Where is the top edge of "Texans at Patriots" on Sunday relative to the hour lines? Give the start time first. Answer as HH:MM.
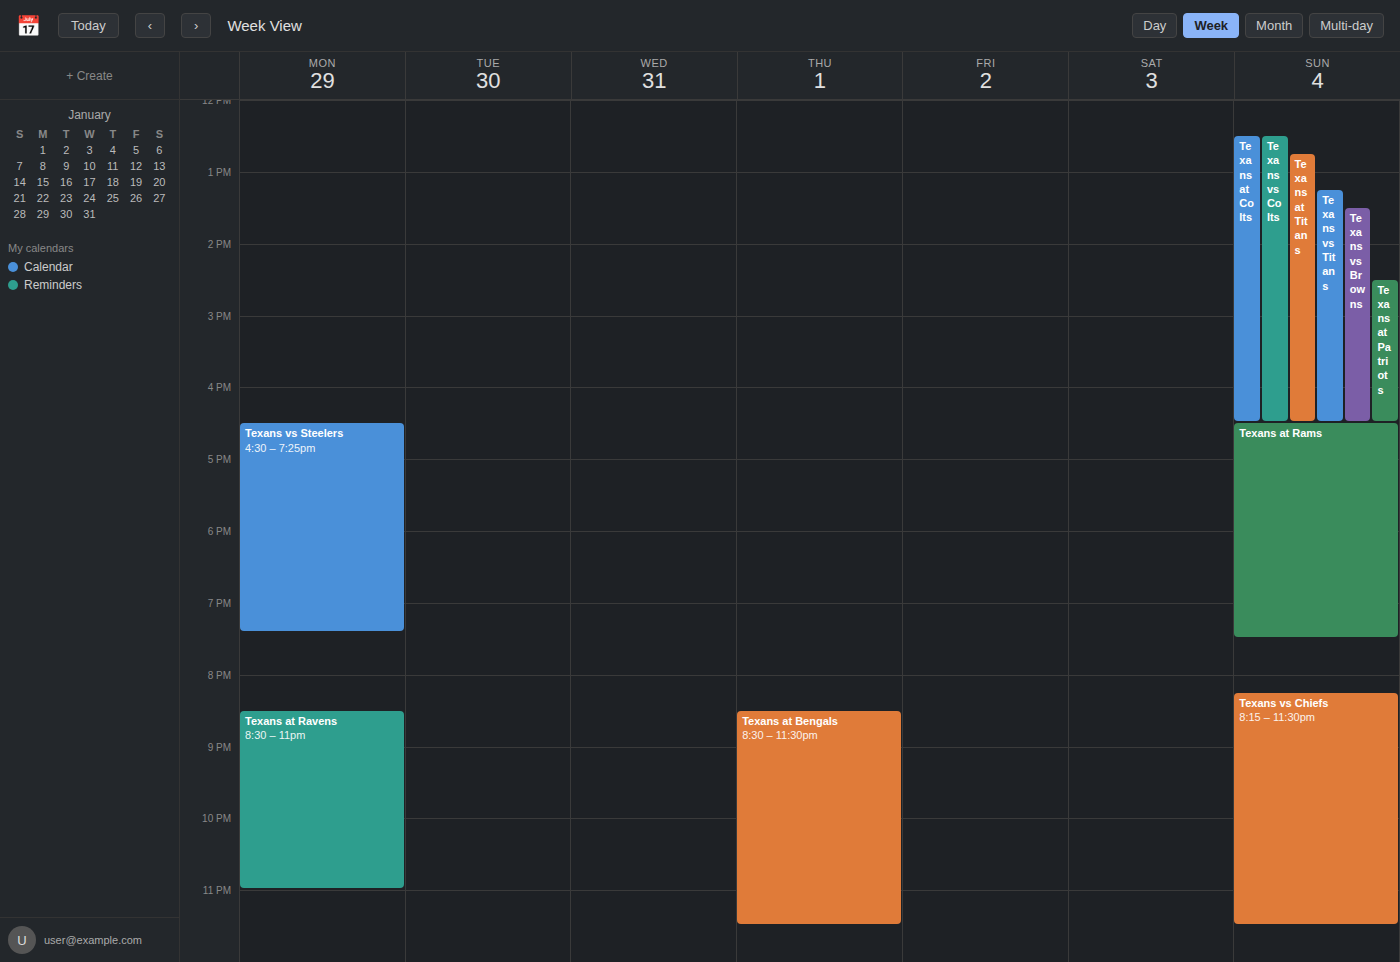
14:30 -- halfway between the 14:00 and 15:00 lines.